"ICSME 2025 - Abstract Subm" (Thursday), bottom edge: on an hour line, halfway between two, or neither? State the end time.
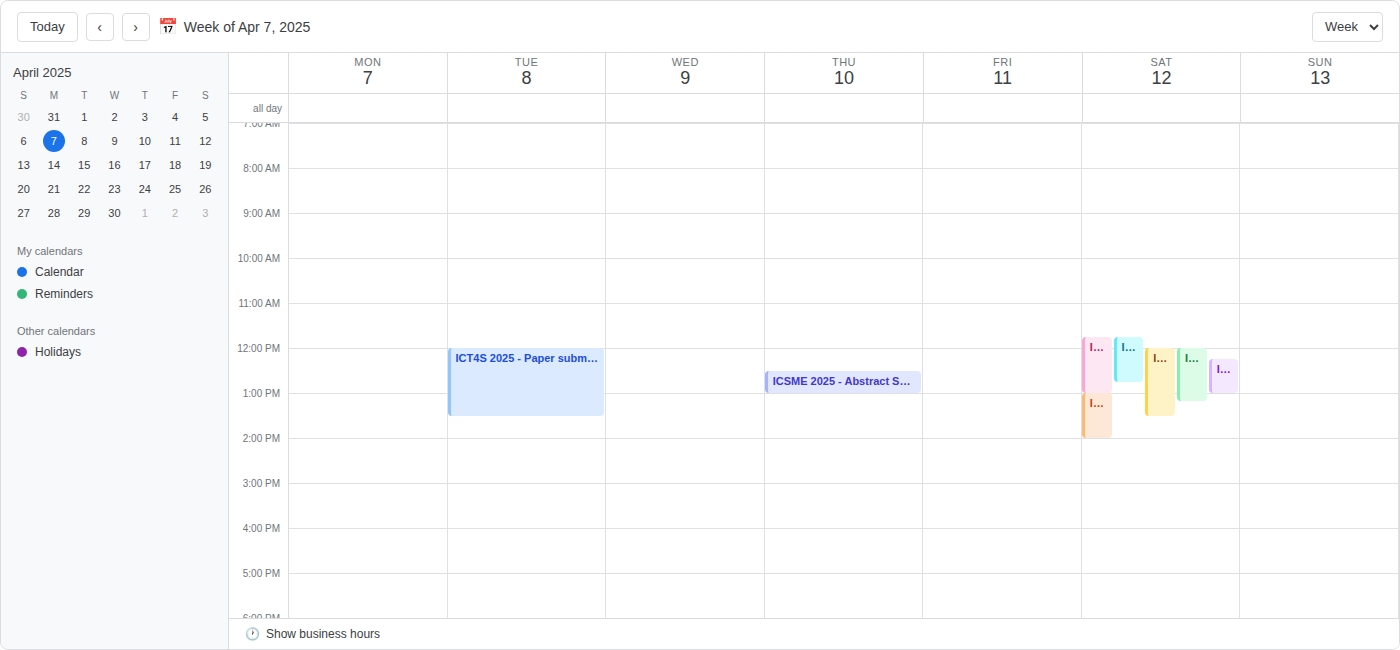
1:00 PM -- exactly on the 1 PM line.